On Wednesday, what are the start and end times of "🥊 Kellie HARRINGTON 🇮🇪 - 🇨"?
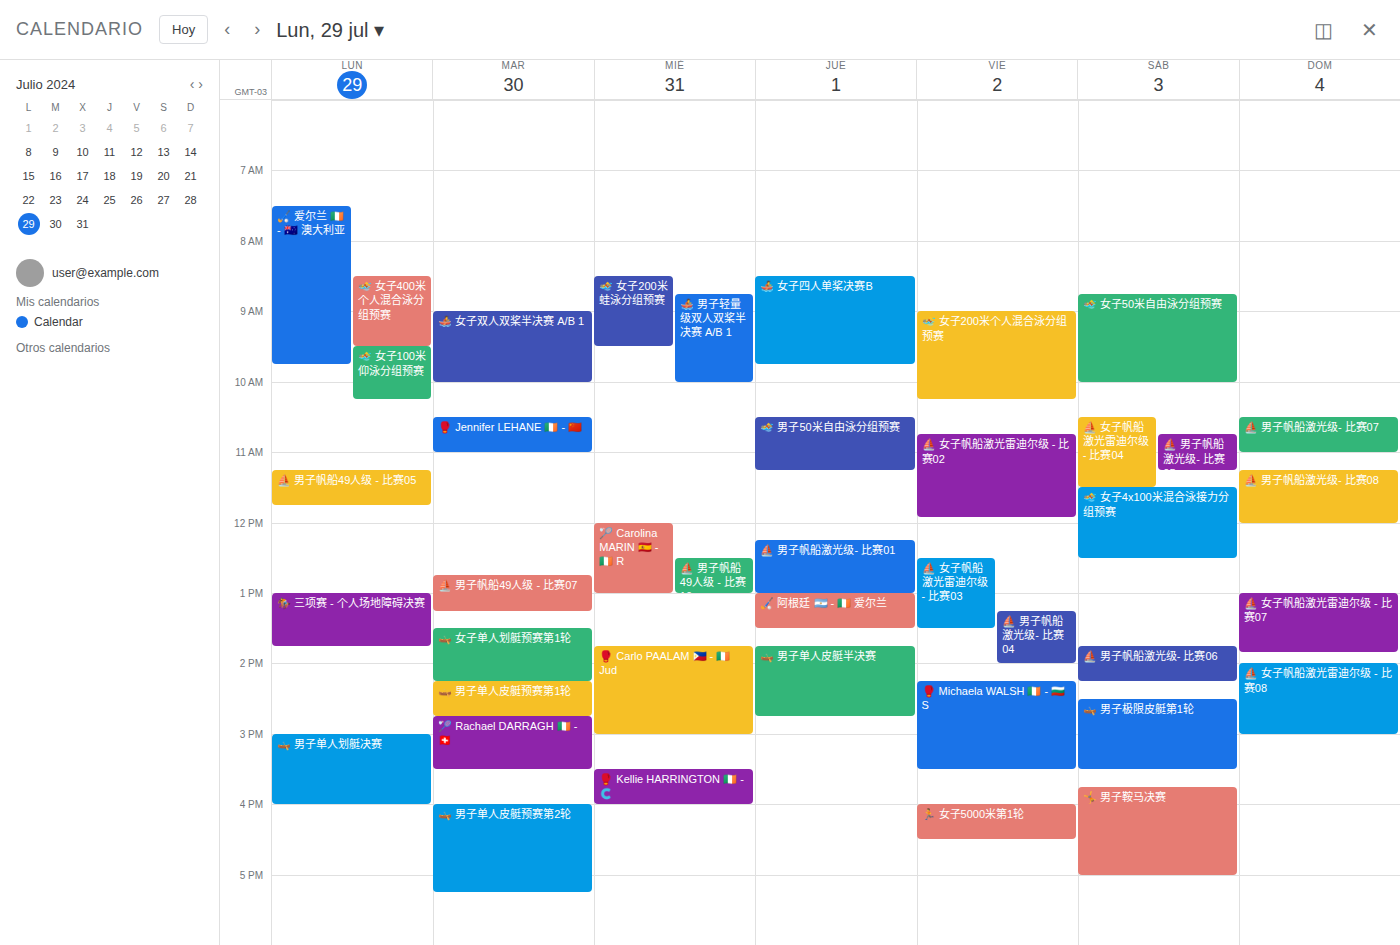
3:30 PM to 4:00 PM